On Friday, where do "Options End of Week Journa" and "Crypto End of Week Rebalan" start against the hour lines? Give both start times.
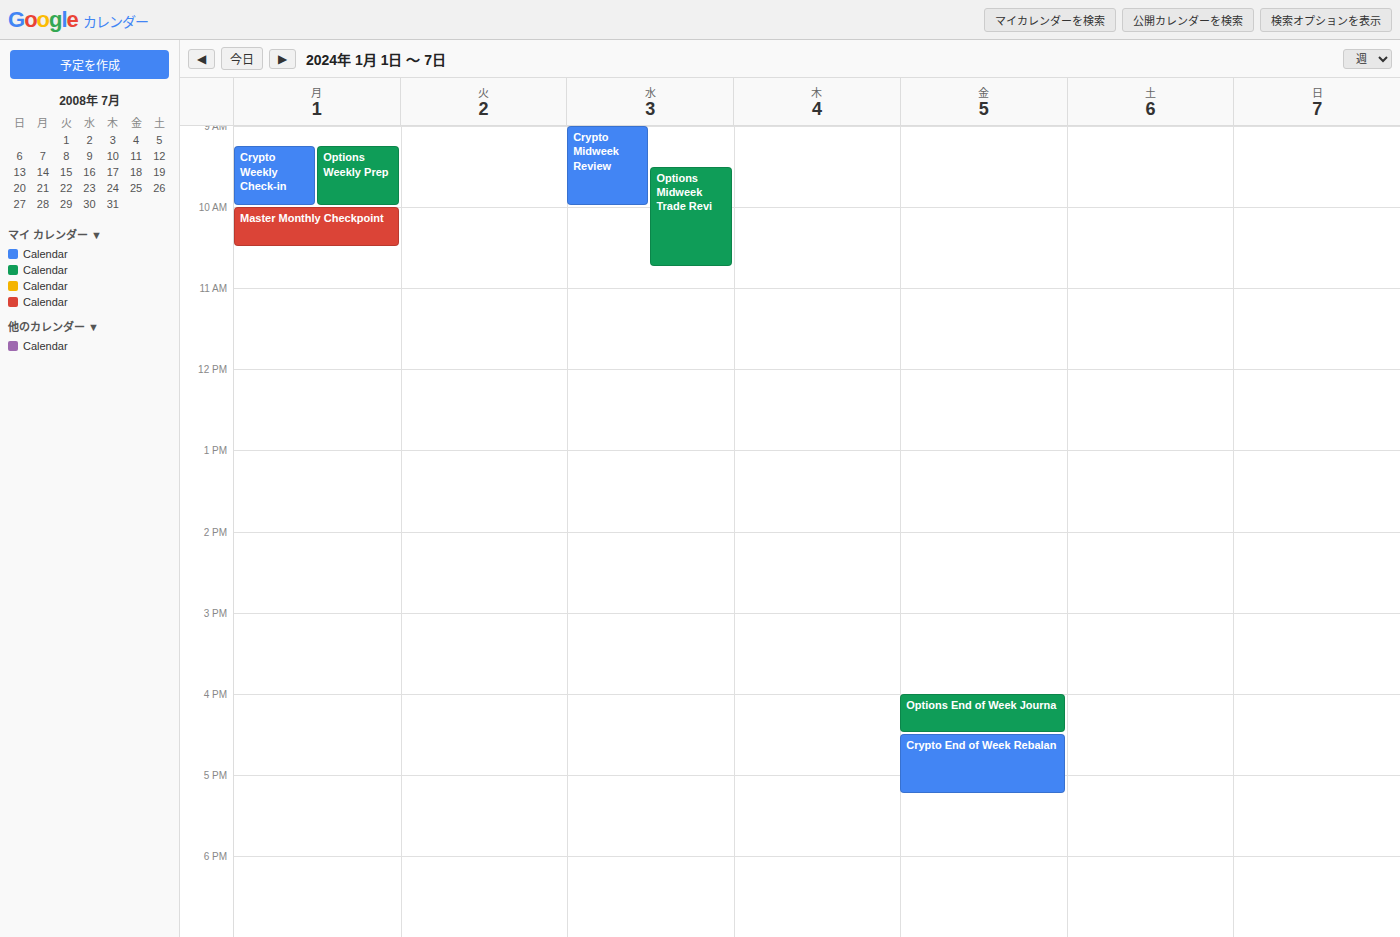
"Options End of Week Journa": 4:00 PM, exactly on the 4 PM line. "Crypto End of Week Rebalan": 4:30 PM, halfway between the 4 PM and 5 PM lines.